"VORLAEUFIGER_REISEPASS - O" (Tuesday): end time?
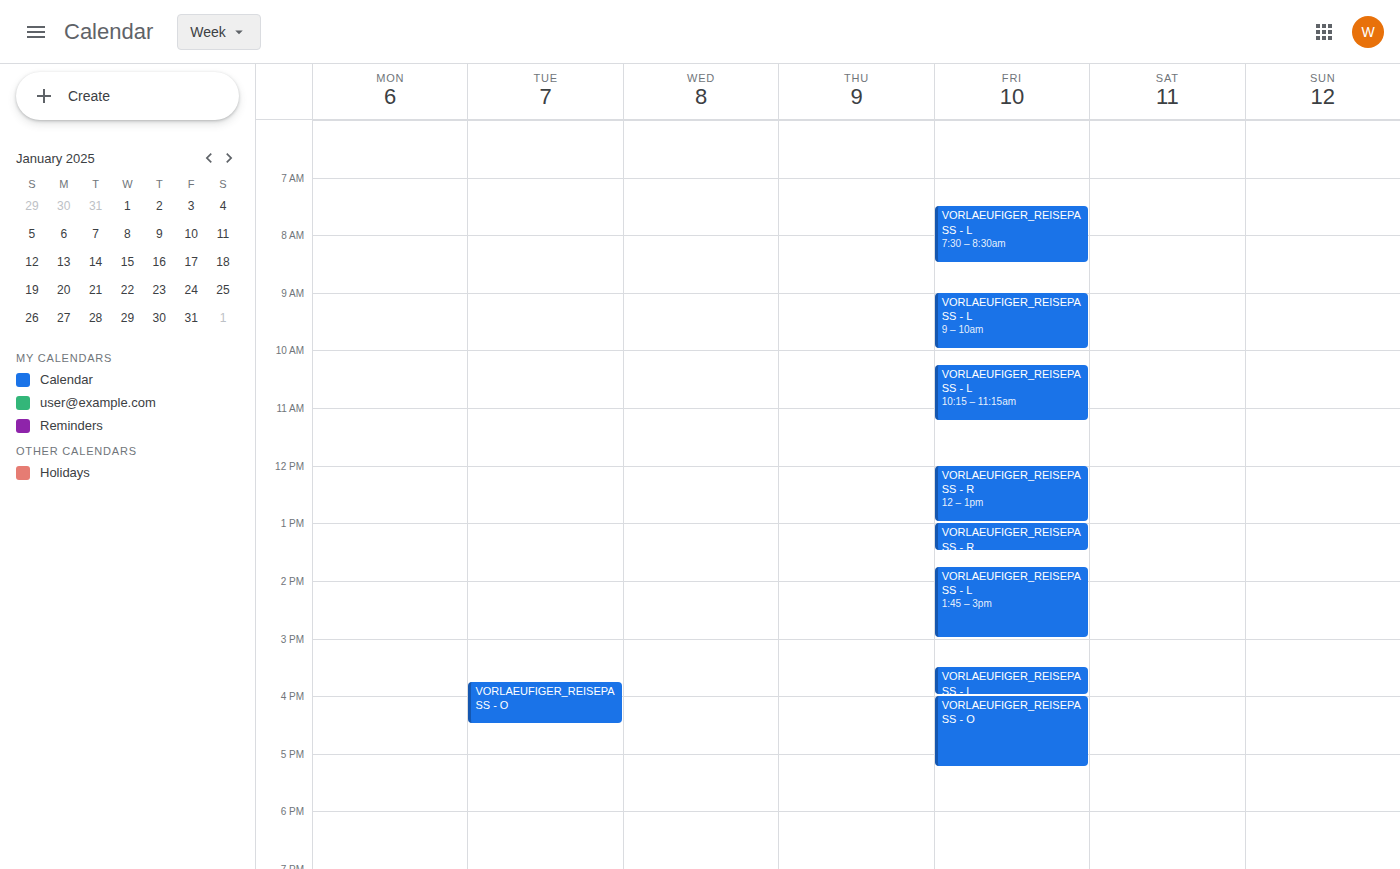
4:30 PM